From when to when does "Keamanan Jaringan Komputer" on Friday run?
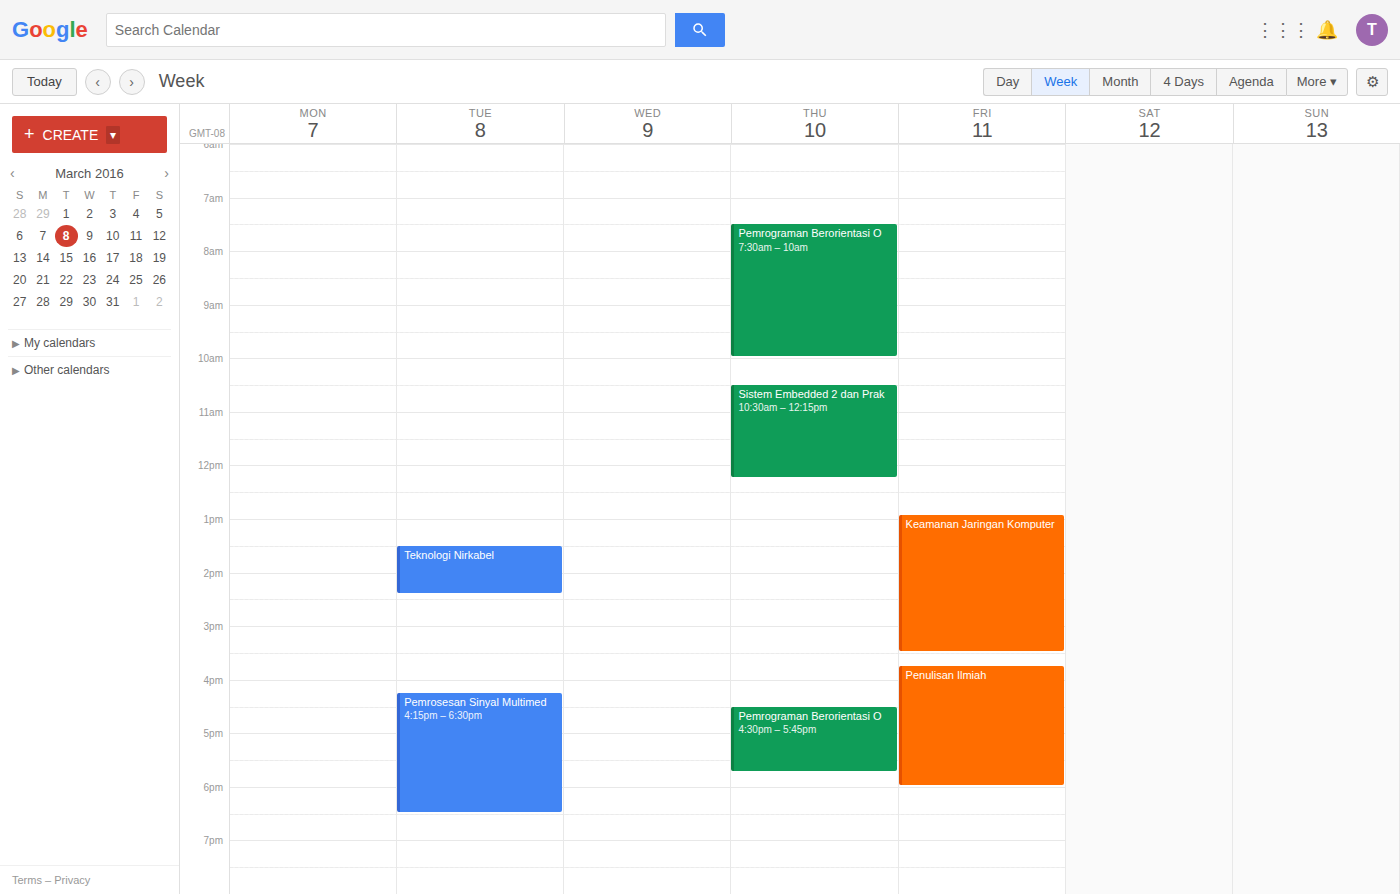
12:55 PM to 3:30 PM